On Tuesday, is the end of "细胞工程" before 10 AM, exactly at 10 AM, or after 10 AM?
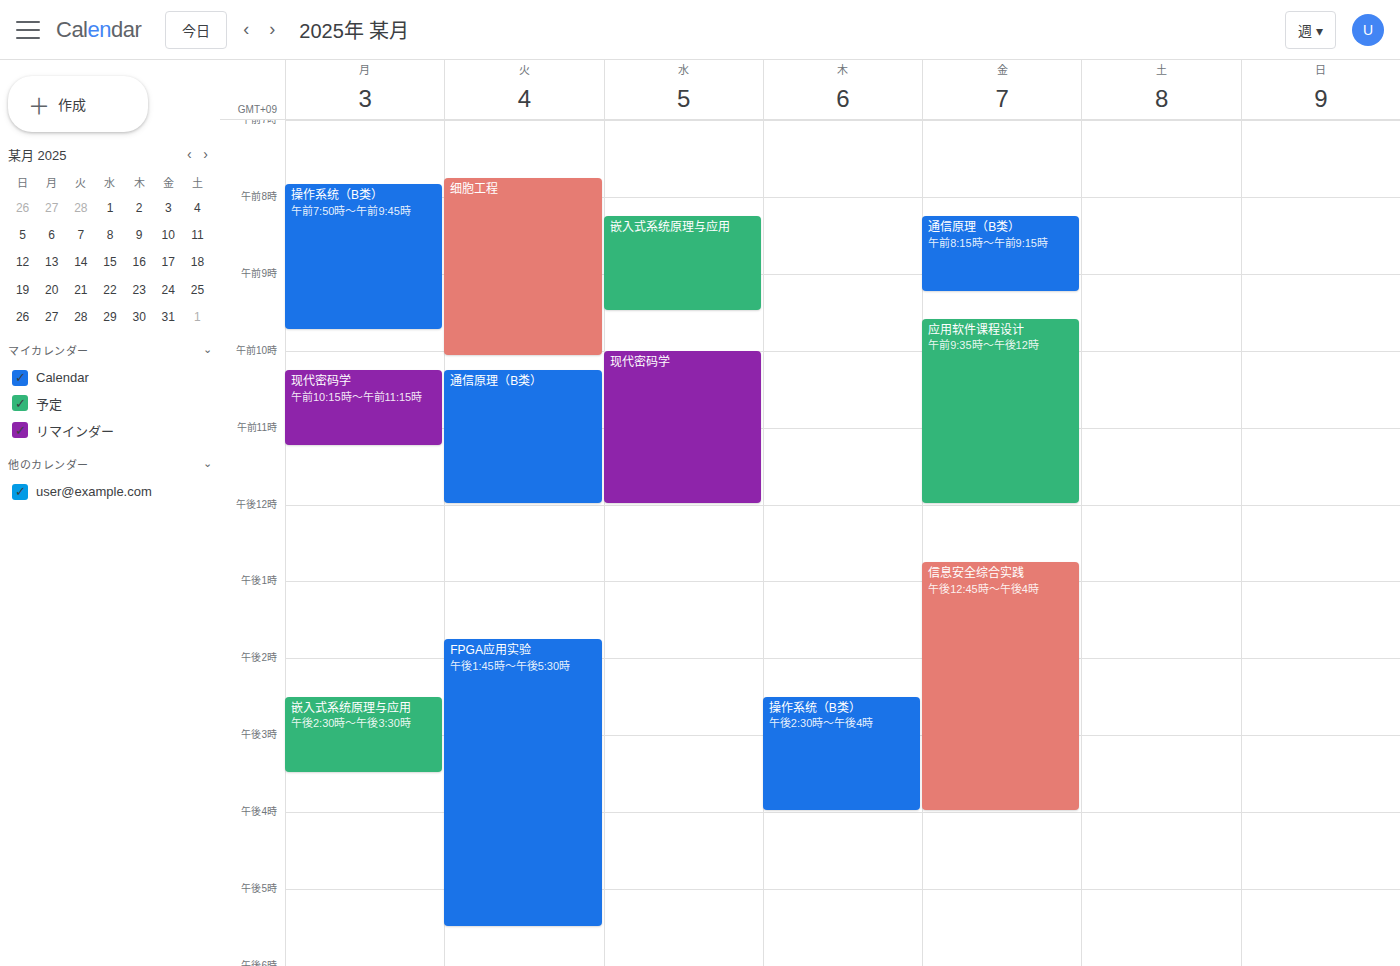
10:05 AM -- after 10 AM, 5 minutes below the 10 AM line.